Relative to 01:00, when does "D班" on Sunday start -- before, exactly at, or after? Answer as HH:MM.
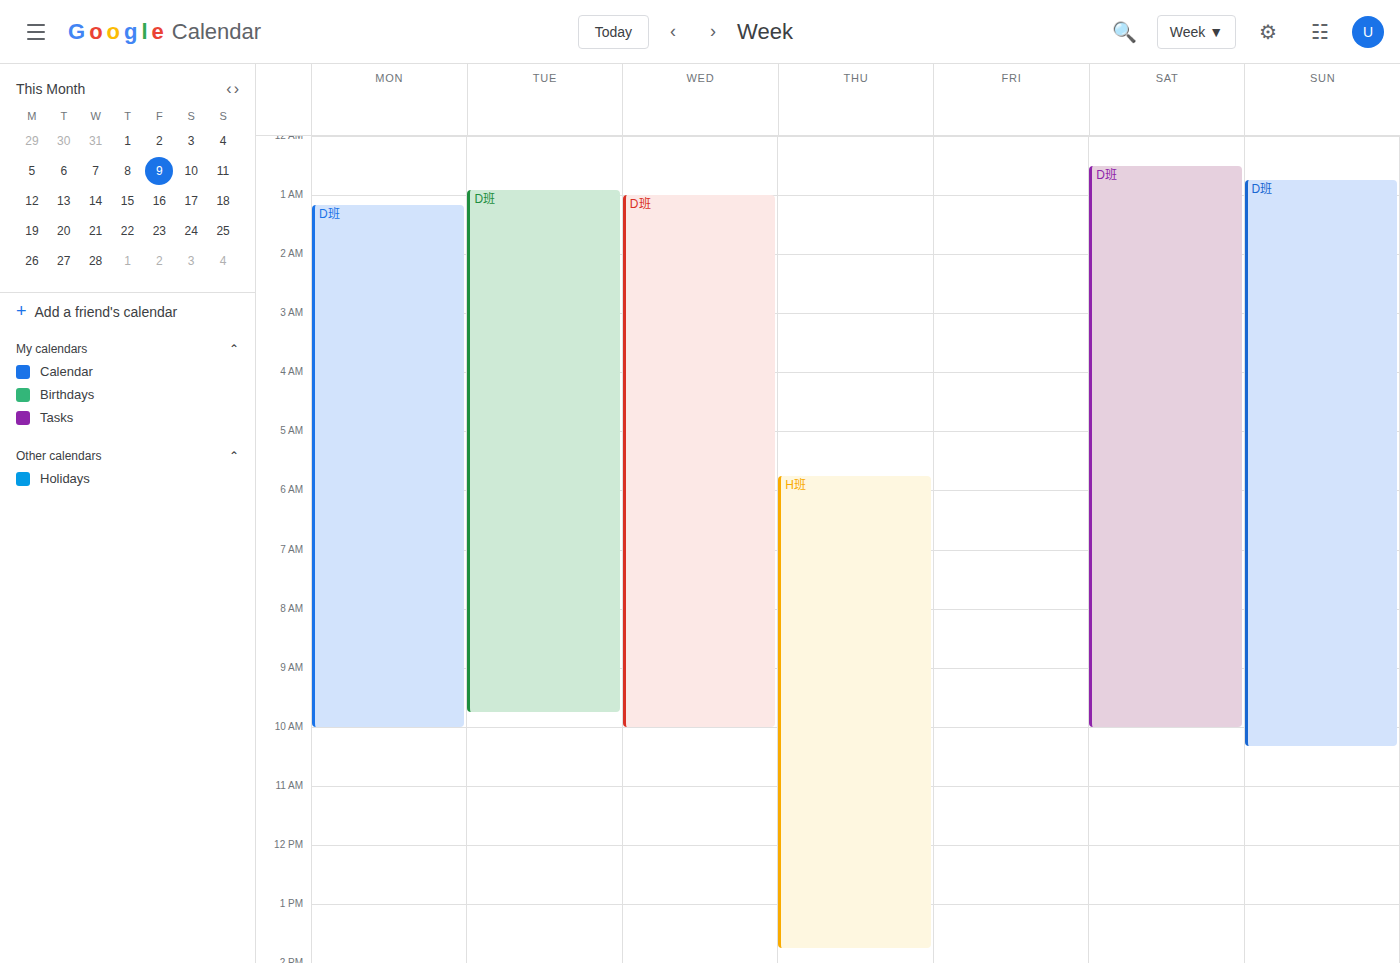
00:45 -- before 01:00, 15 minutes above the 01:00 line.